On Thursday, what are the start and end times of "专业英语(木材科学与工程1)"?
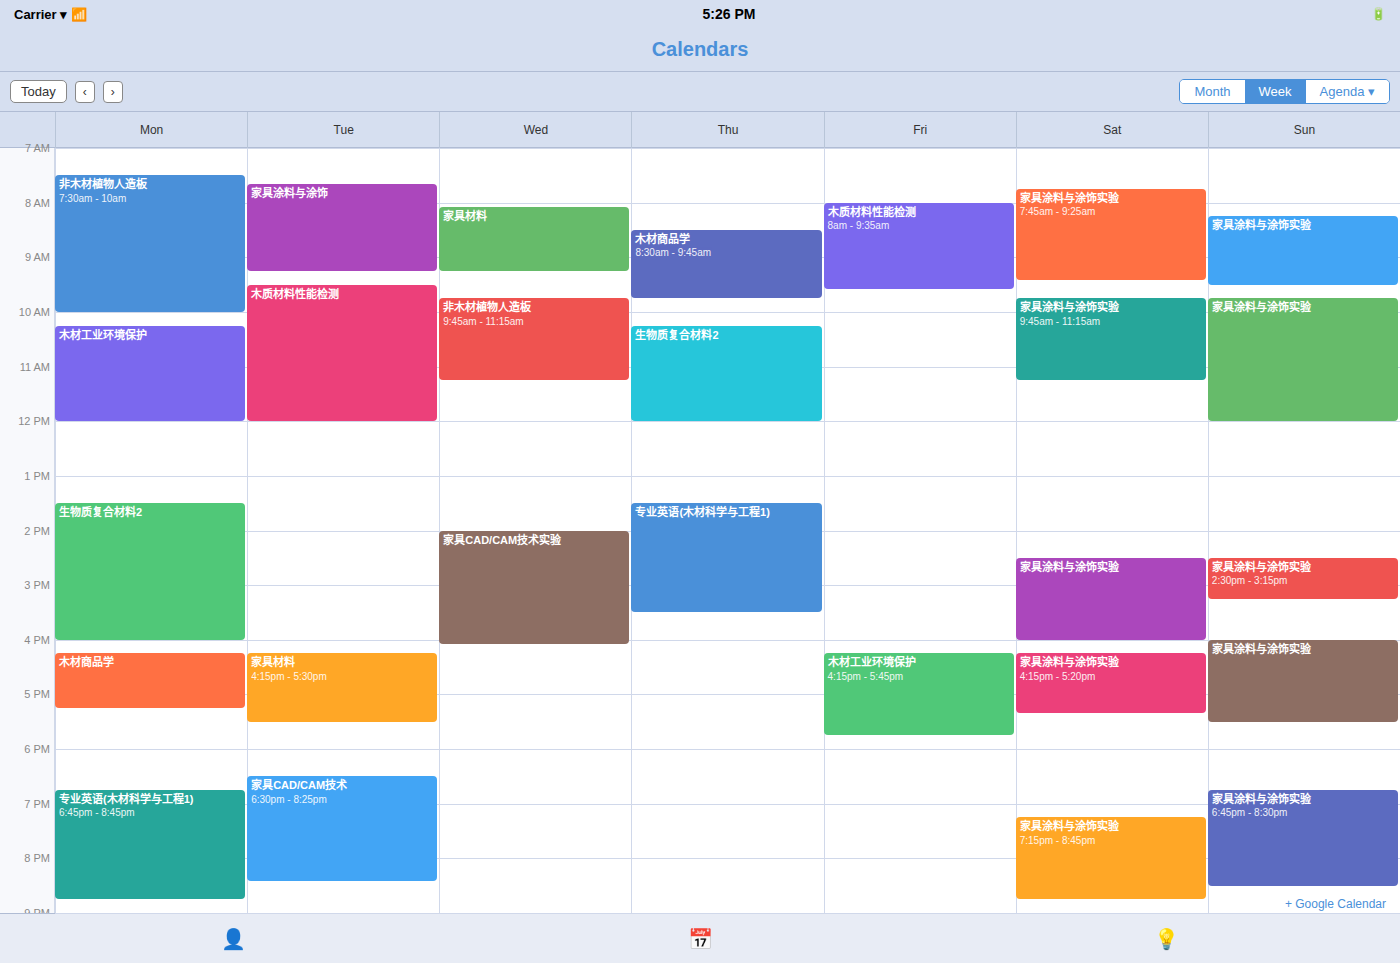
1:30 PM to 3:30 PM